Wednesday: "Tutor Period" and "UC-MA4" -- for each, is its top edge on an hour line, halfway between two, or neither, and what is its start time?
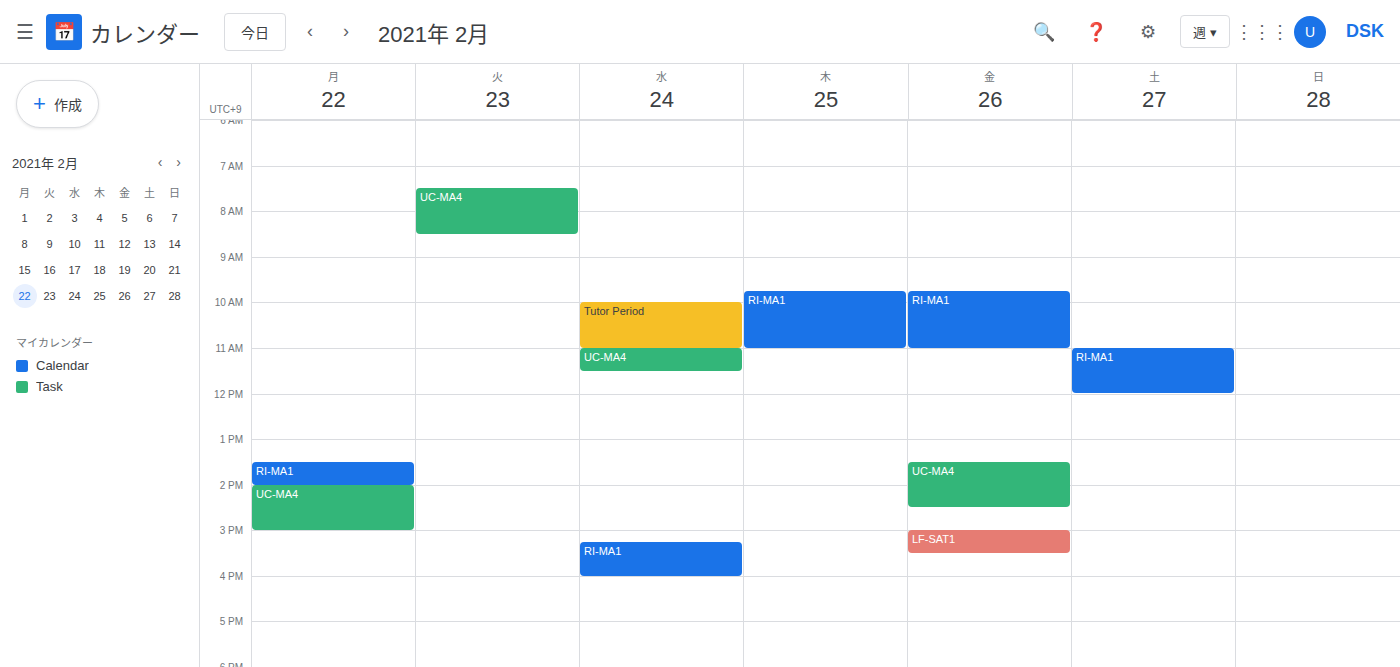
"Tutor Period": 10:00 AM, exactly on the 10 AM line. "UC-MA4": 11:00 AM, exactly on the 11 AM line.